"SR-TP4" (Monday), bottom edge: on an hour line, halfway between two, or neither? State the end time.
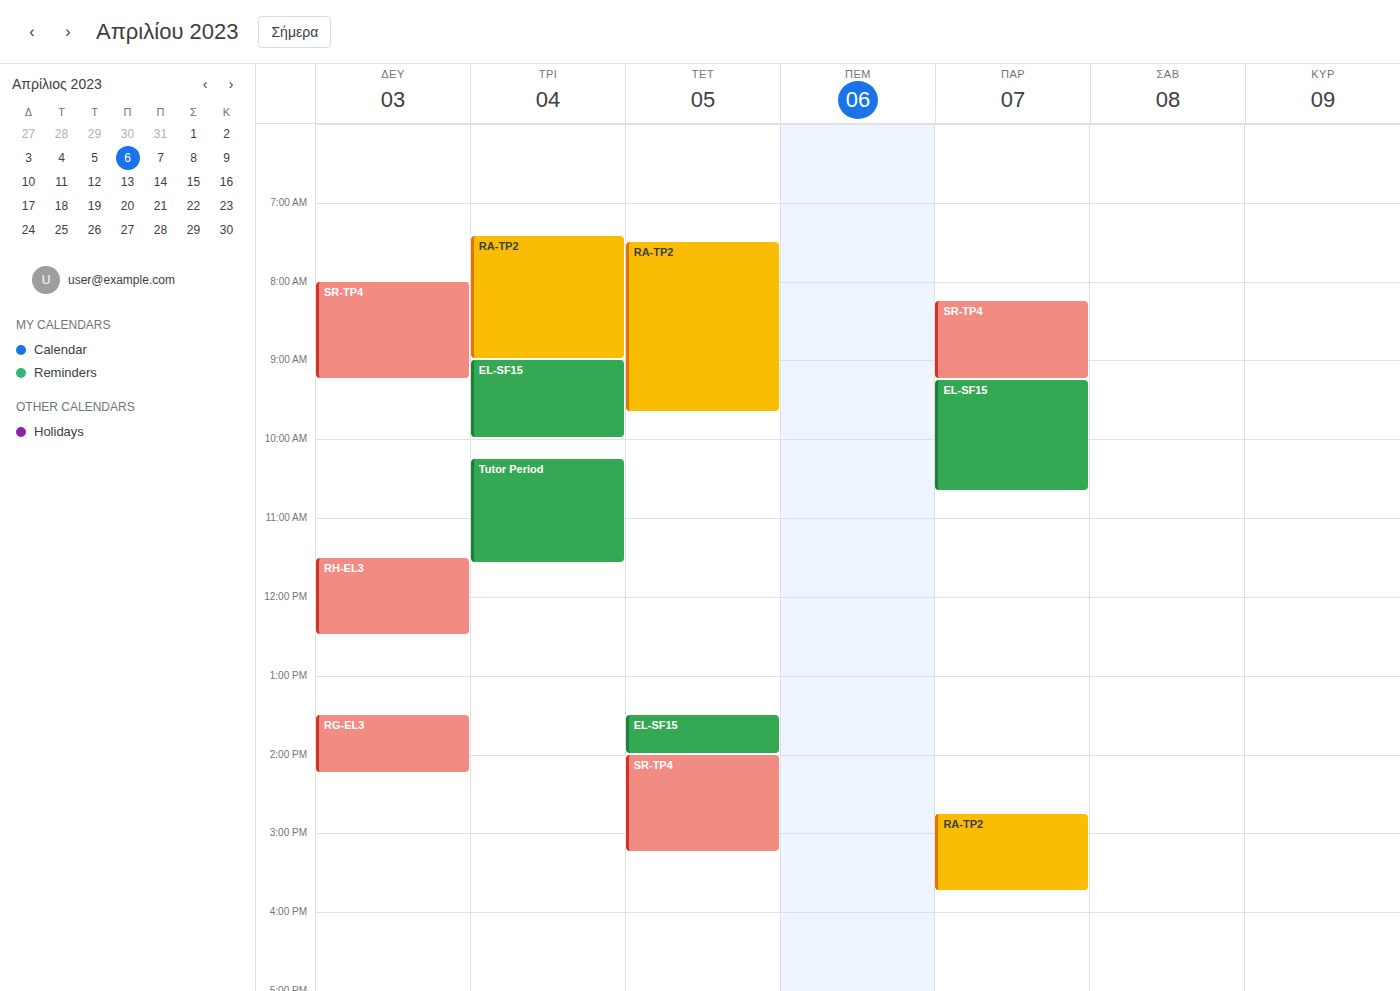
9:15 AM -- neither: a quarter of the way from the 9 AM line to the 10 AM line.